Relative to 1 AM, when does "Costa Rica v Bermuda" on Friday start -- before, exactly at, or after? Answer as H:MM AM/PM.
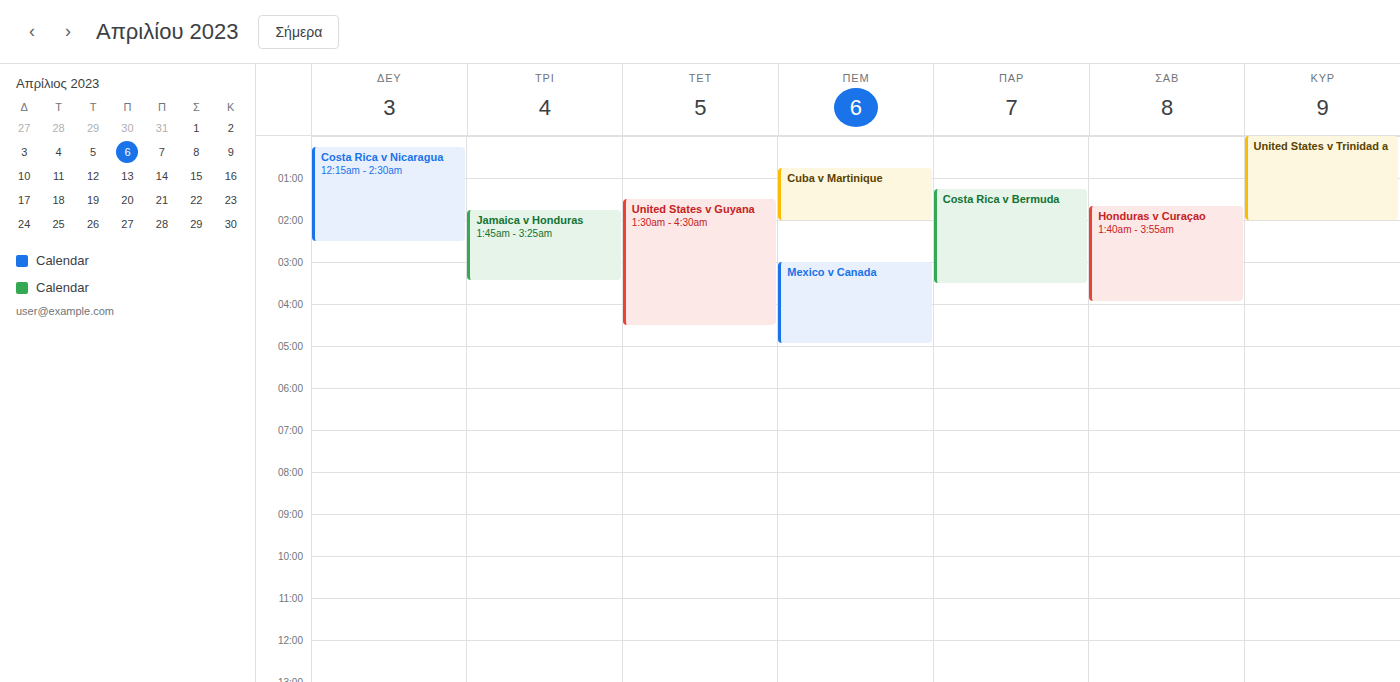
1:15 AM -- after 1 AM, 15 minutes below the 1 AM line.